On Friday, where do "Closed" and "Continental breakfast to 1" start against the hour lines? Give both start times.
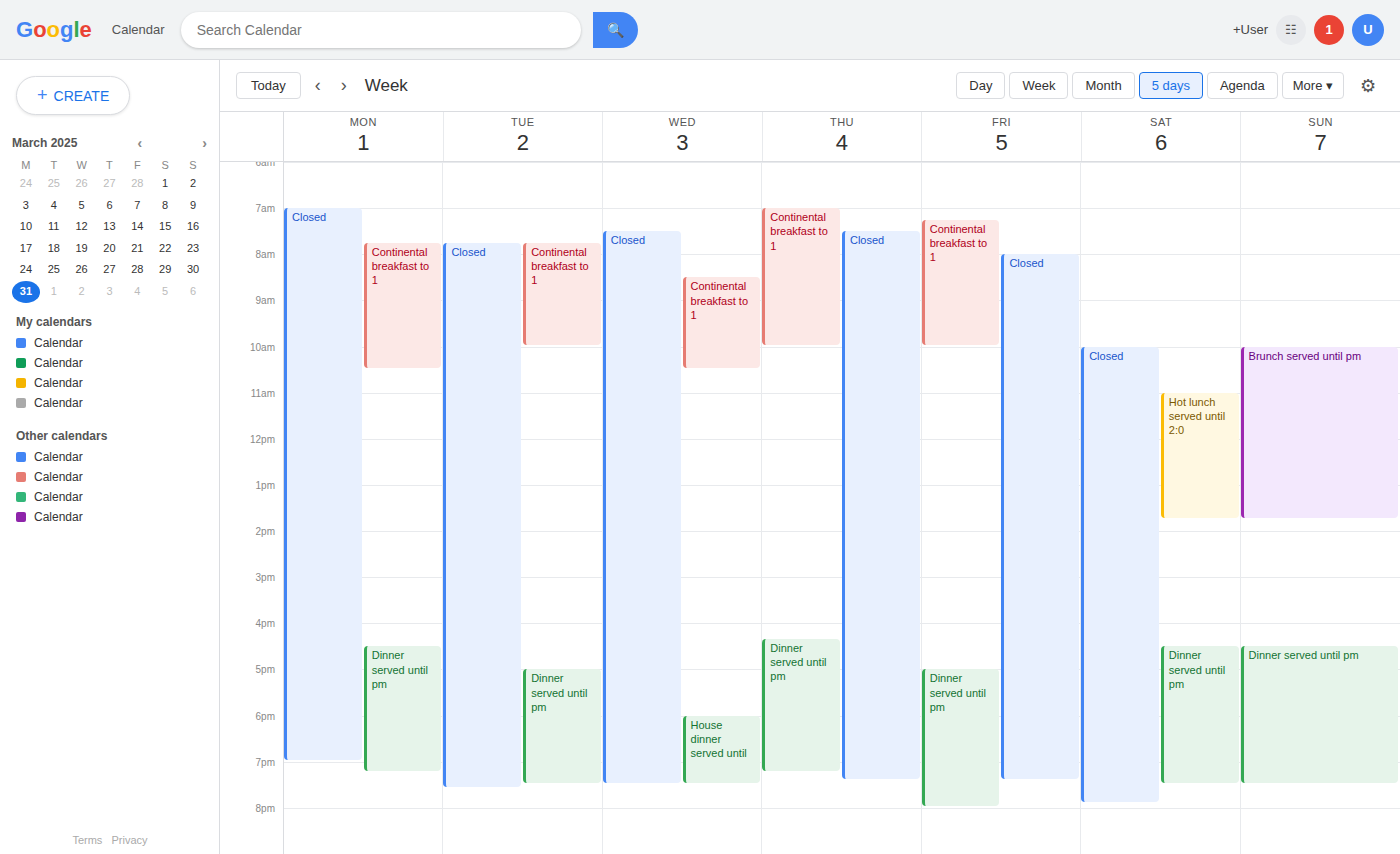
"Closed": 8:00 AM, exactly on the 8 AM line. "Continental breakfast to 1": 7:15 AM, neither: a quarter of the way from the 7 AM line to the 8 AM line.